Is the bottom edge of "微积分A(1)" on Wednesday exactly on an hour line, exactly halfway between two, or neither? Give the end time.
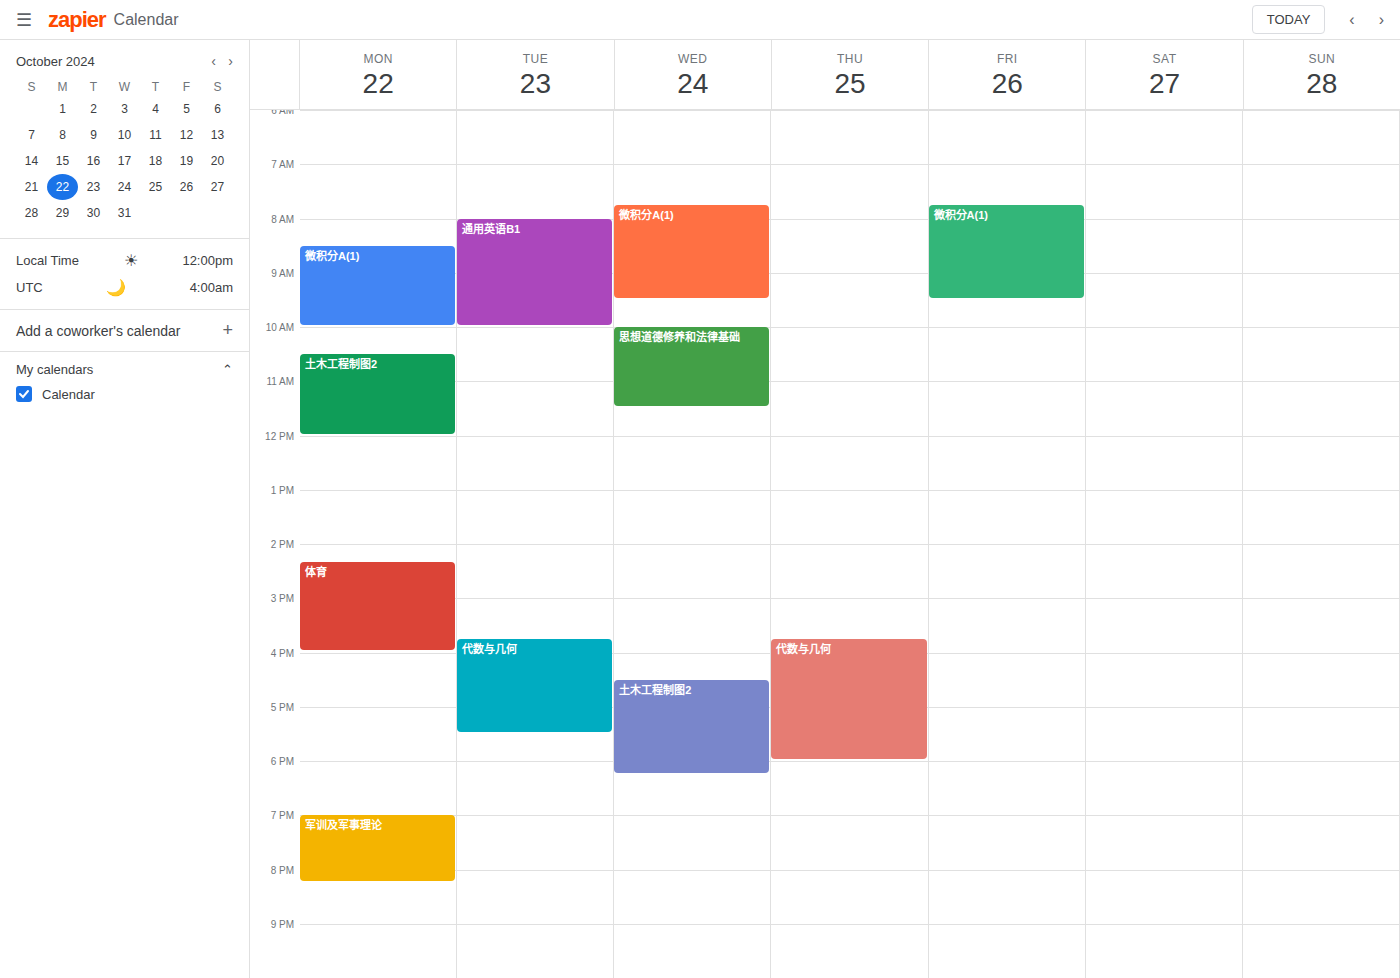
9:30 AM -- halfway between the 9 AM and 10 AM lines.